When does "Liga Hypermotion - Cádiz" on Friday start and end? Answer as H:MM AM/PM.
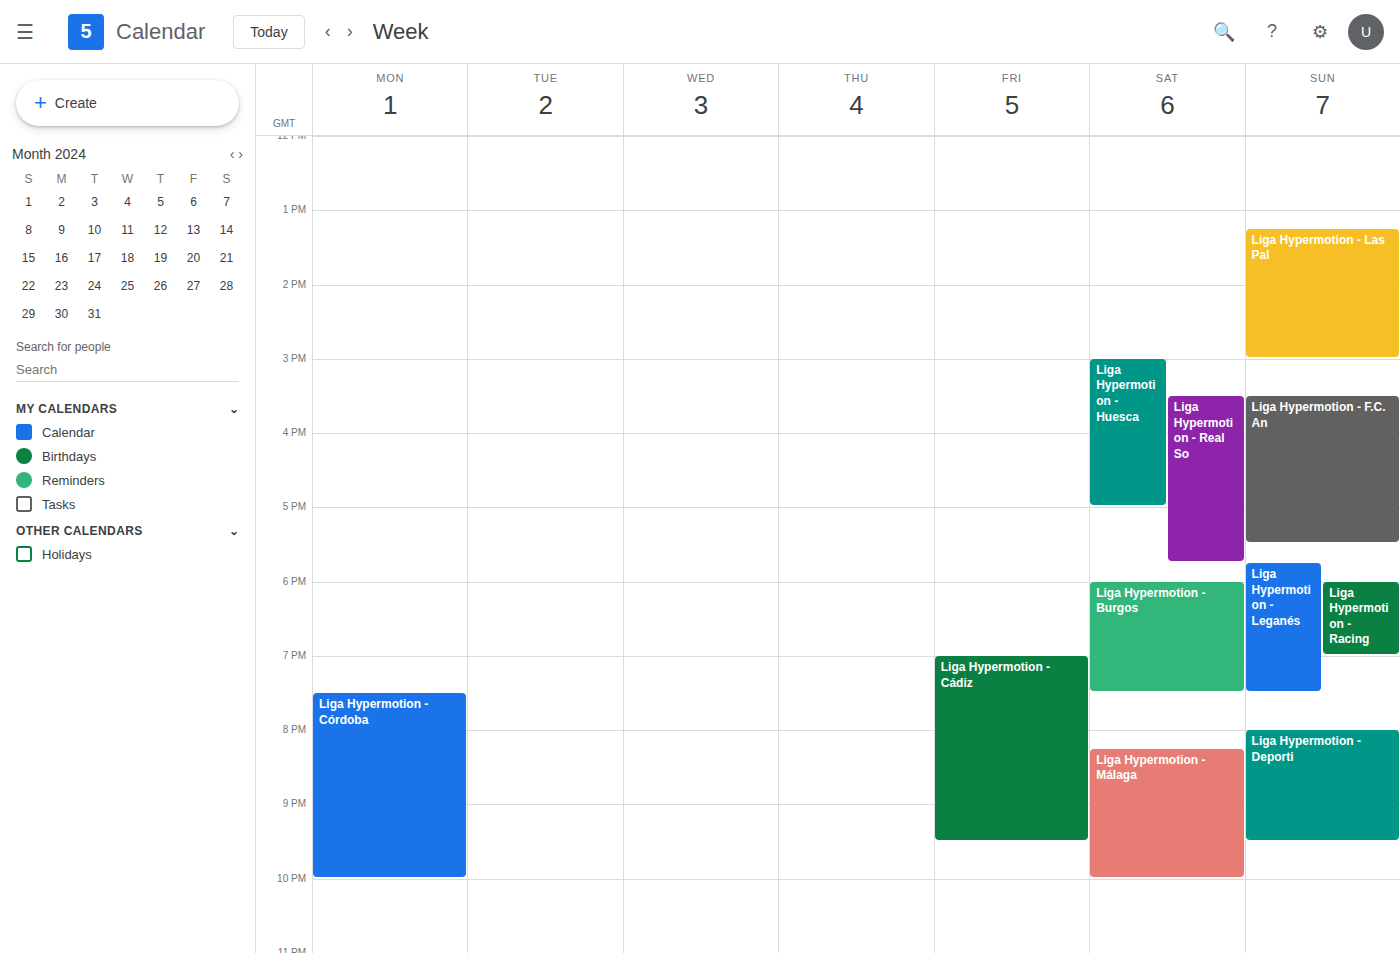
7:00 PM to 9:30 PM